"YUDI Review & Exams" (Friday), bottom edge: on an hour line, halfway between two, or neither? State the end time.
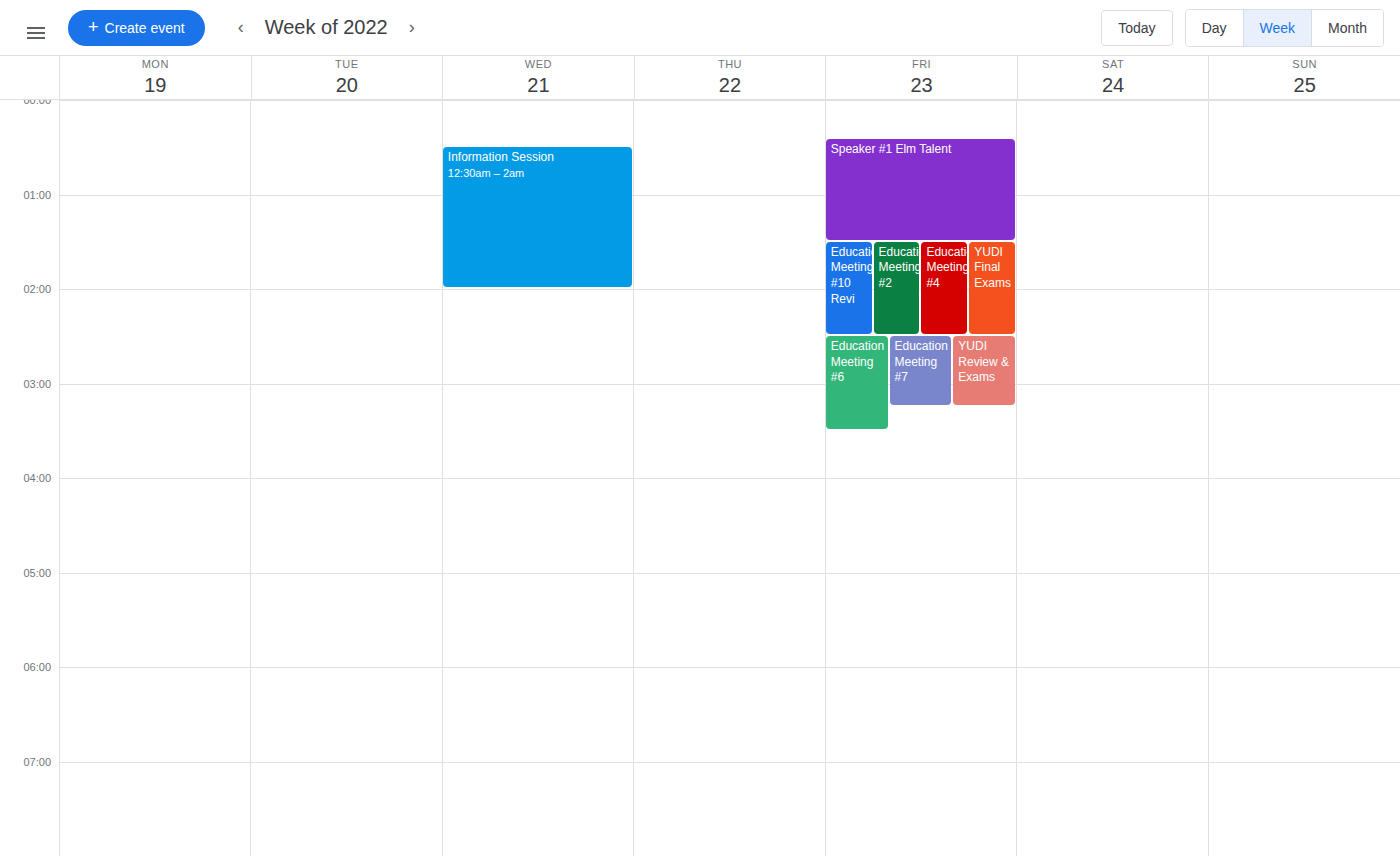
03:15 -- neither: a quarter of the way from the 03:00 line to the 04:00 line.